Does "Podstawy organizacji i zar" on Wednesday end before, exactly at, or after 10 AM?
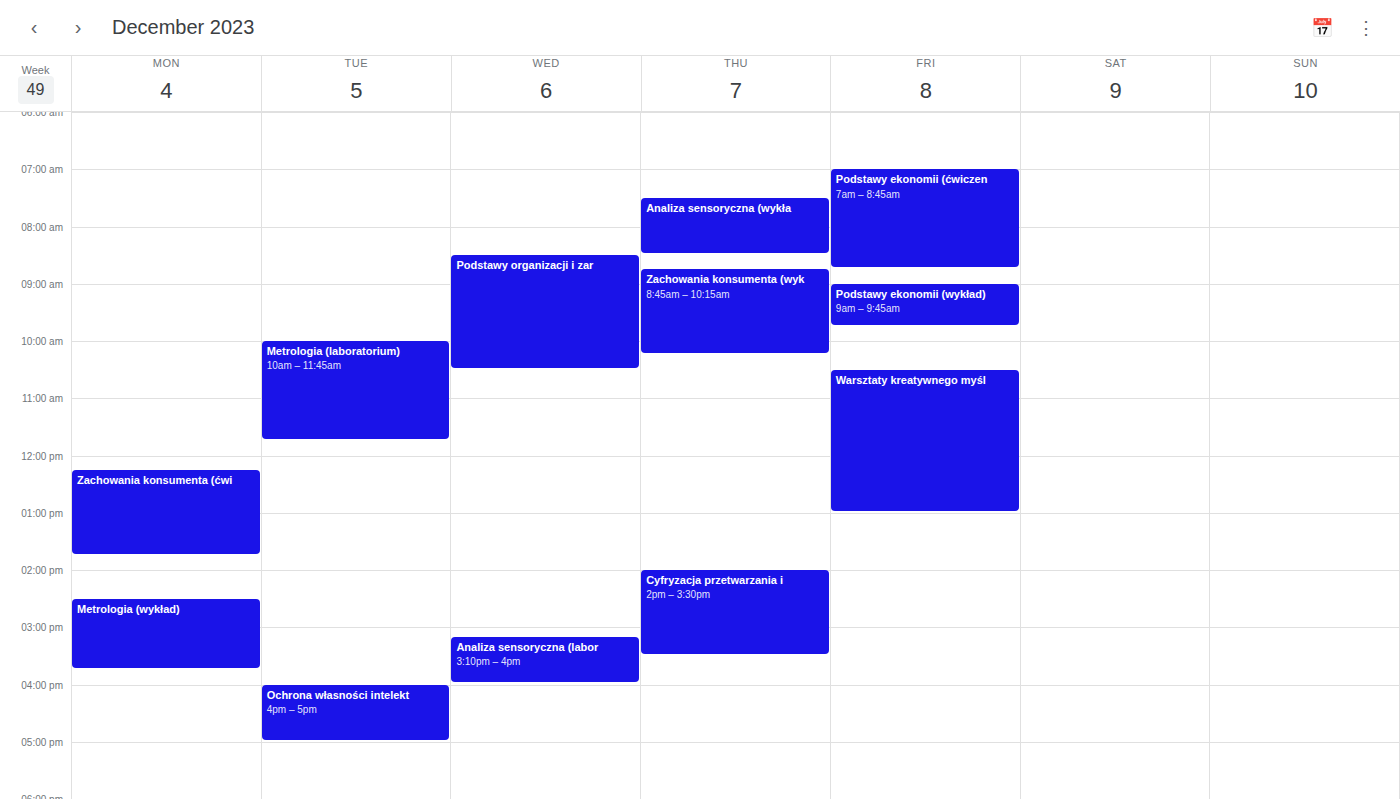
10:30 AM -- after 10 AM, 30 minutes below the 10 AM line.